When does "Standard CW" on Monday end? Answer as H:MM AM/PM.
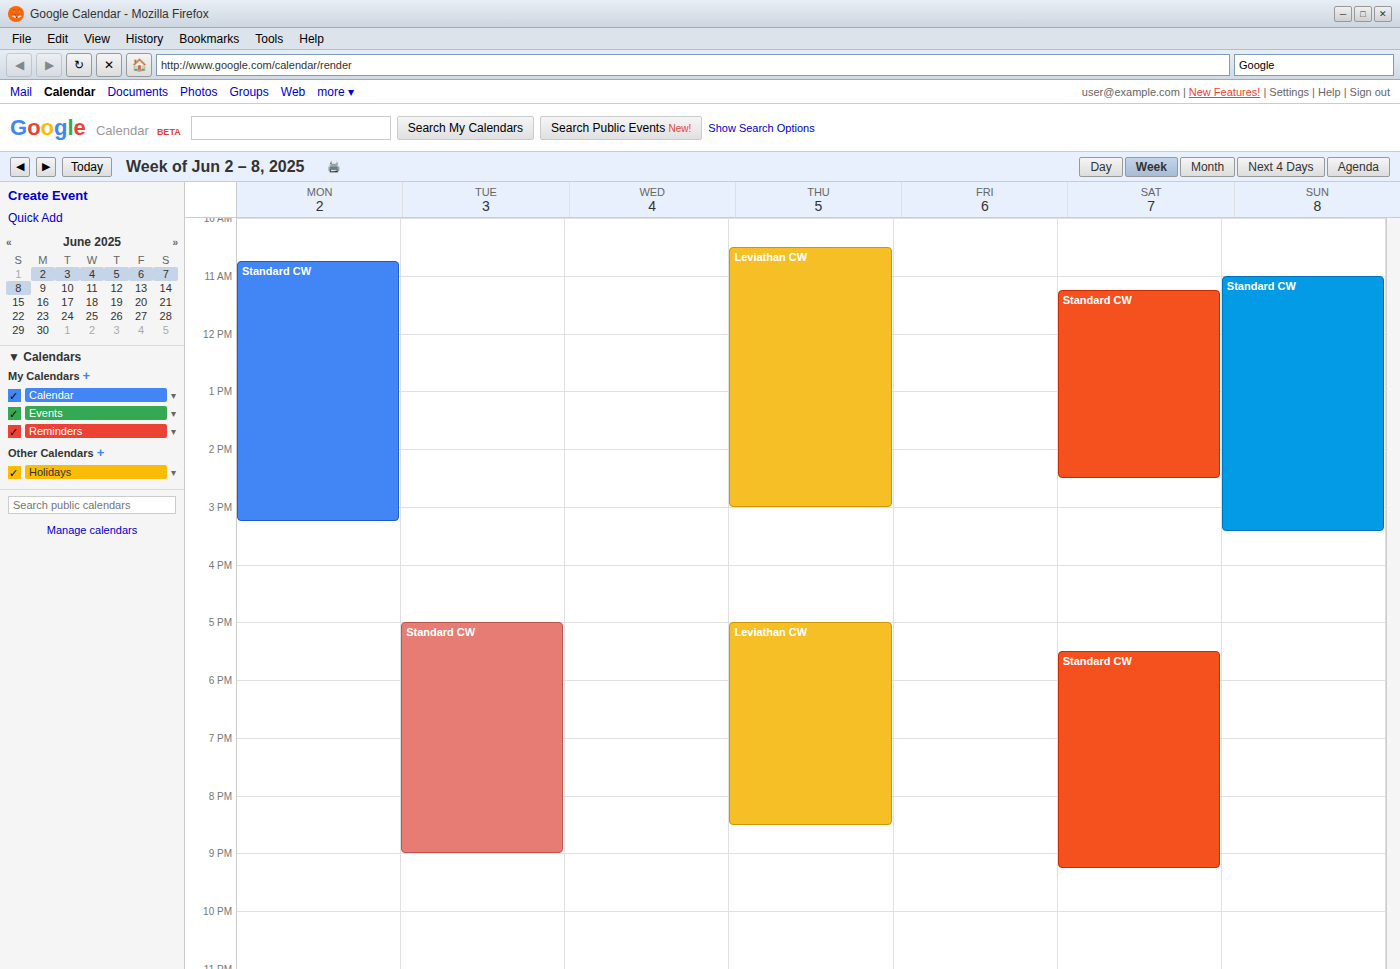
3:15 PM